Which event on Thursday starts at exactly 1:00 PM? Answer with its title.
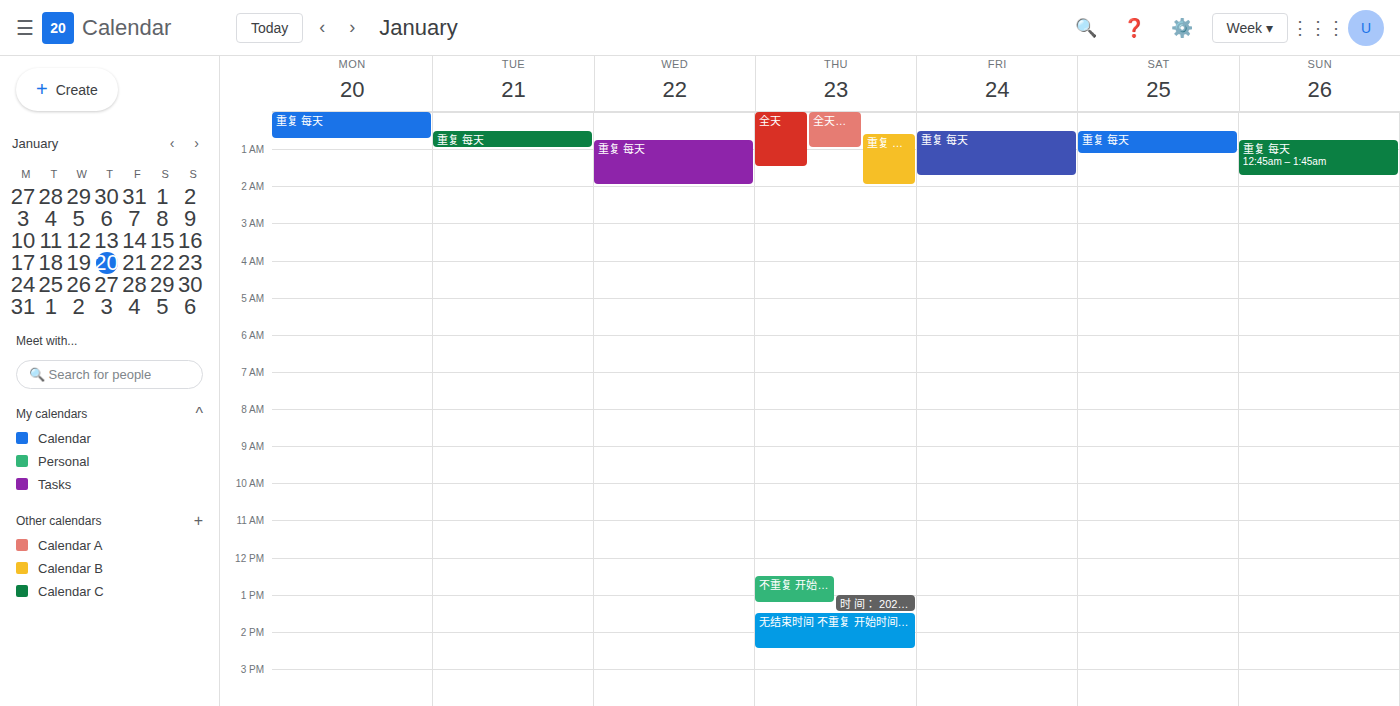
"时 间： 2021年冬月十三 到 2"